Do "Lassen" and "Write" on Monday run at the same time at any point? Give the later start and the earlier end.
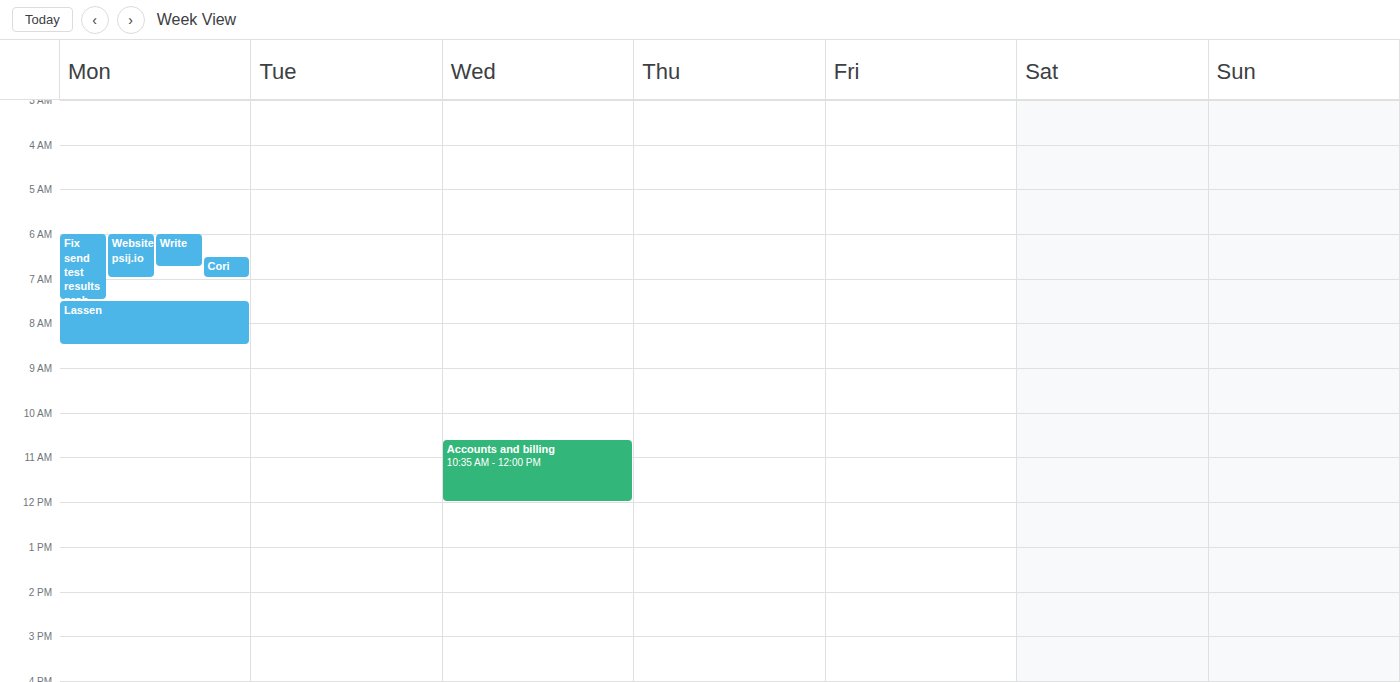
"Write" ends at 6:45 AM and "Lassen" starts at 7:30 AM -- no overlap.